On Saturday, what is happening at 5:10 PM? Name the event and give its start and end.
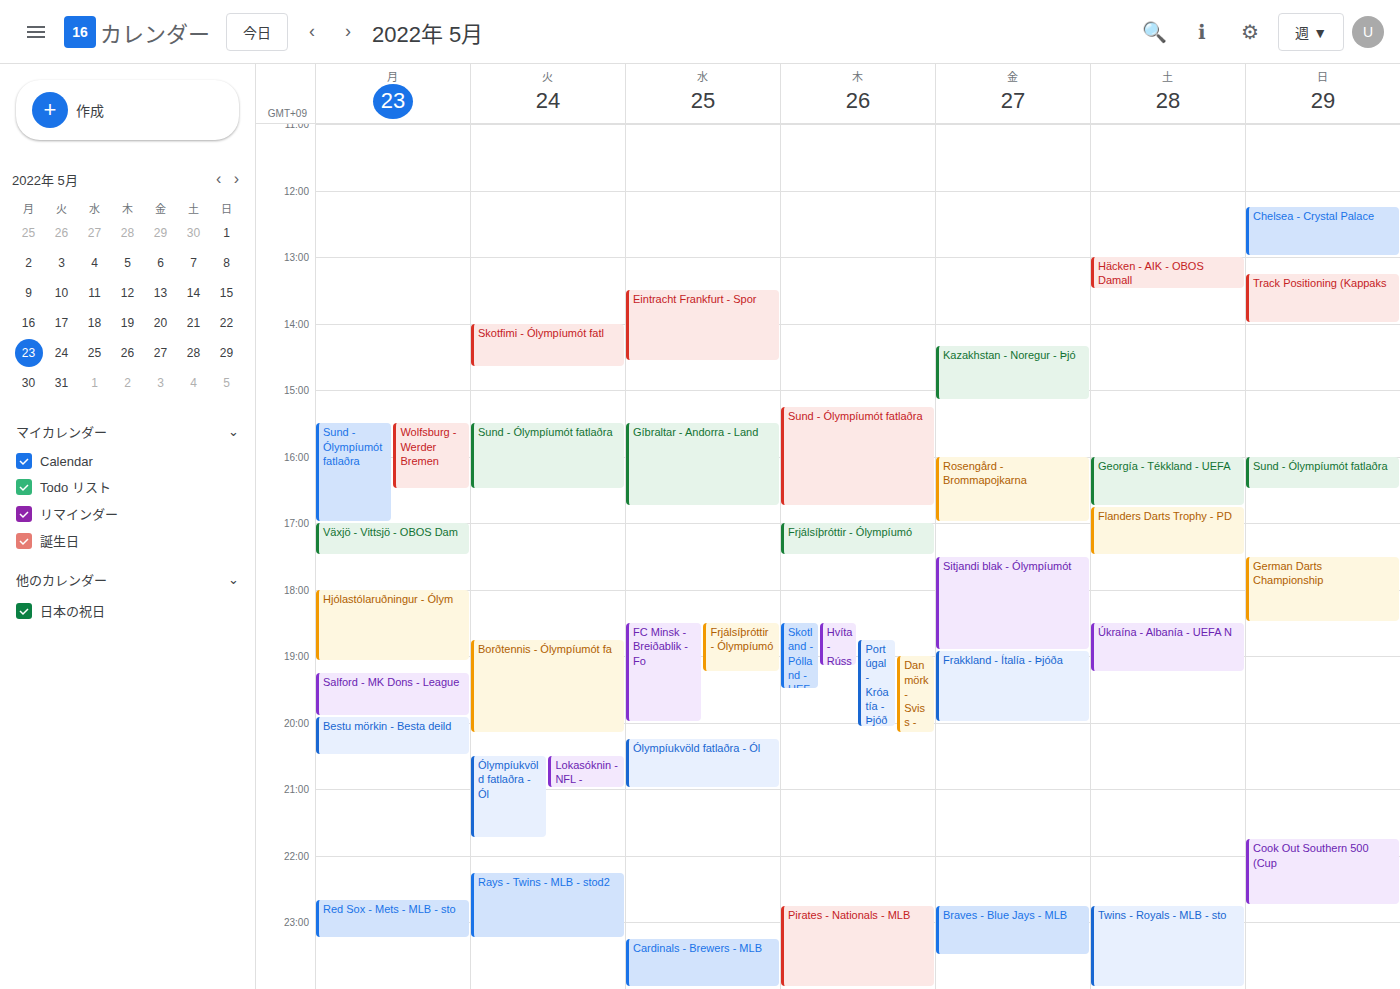
"Flanders Darts Trophy - PD", 4:45 PM to 5:30 PM